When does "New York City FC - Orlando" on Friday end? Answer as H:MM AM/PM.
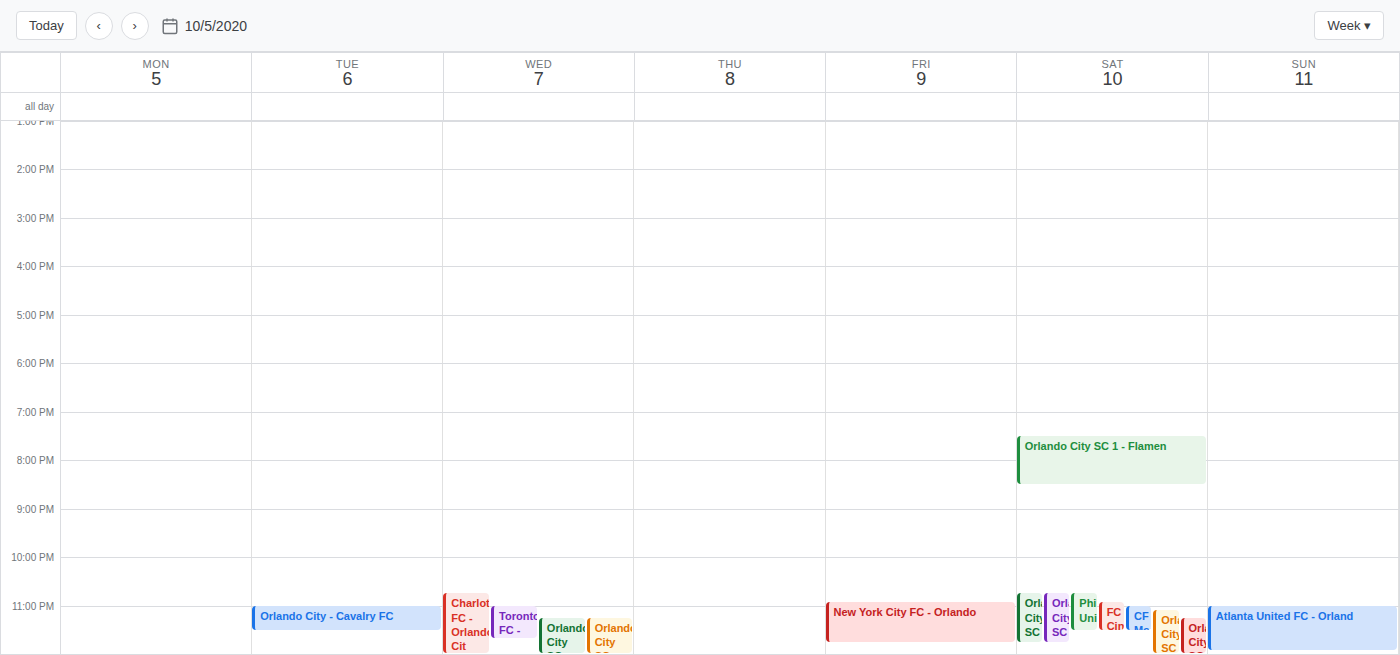
11:45 PM